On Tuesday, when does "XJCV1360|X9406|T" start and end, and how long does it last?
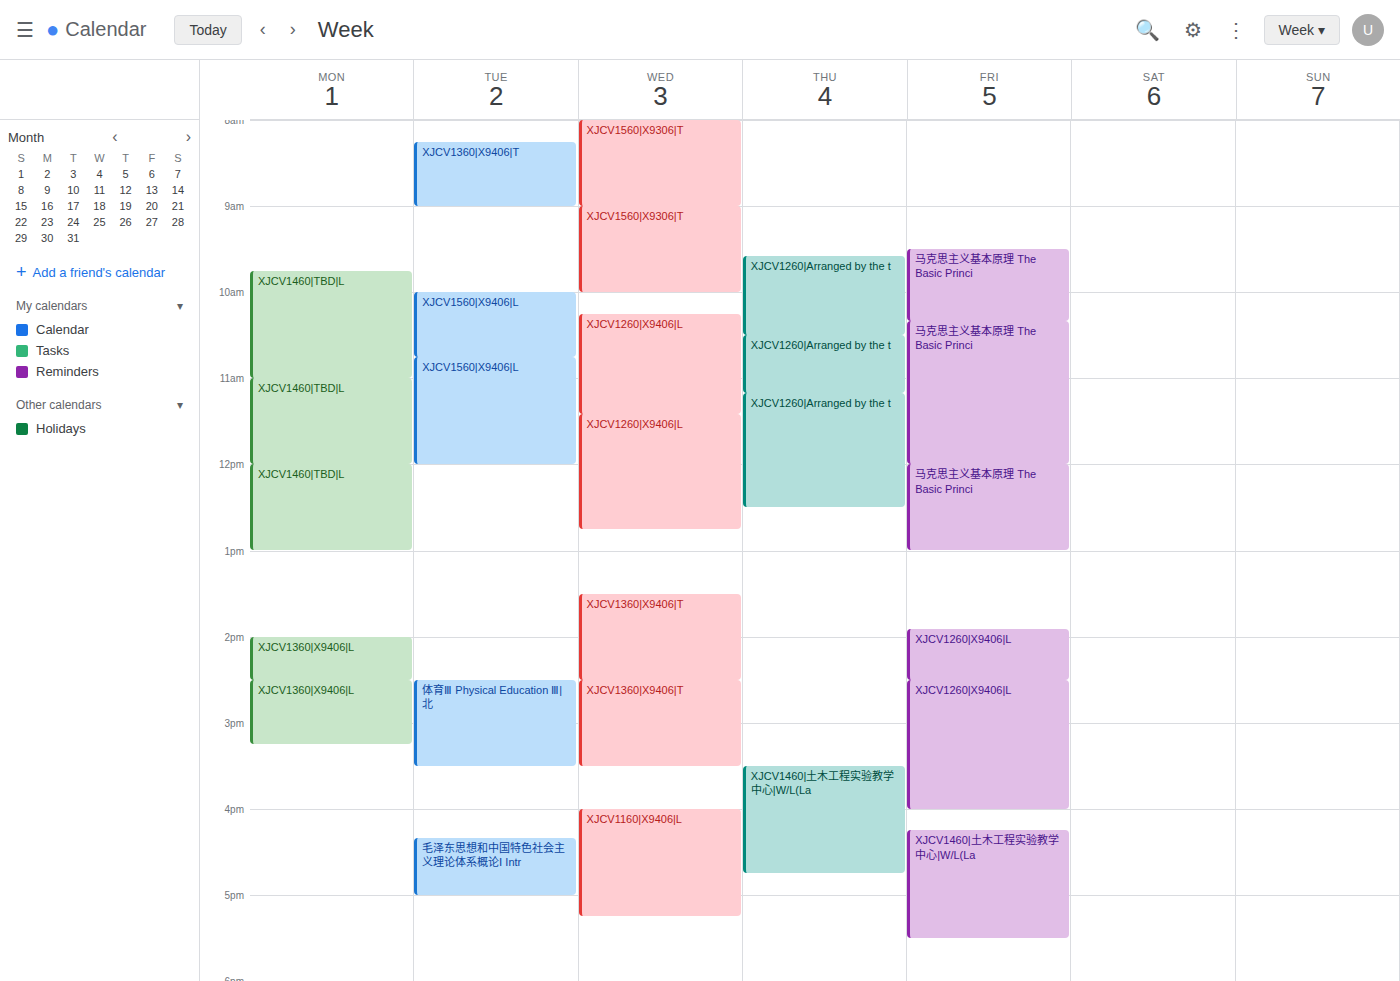
8:15 AM to 9:00 AM, 45 minutes